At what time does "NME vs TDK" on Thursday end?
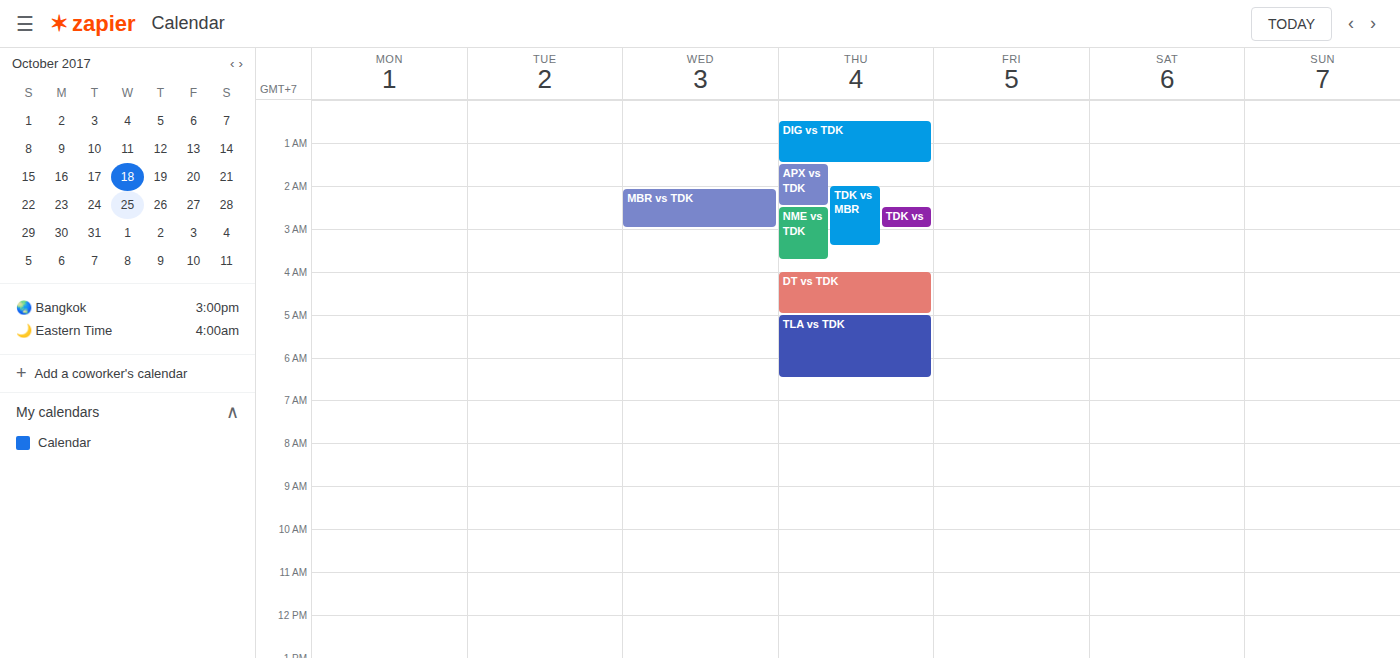
3:45 AM